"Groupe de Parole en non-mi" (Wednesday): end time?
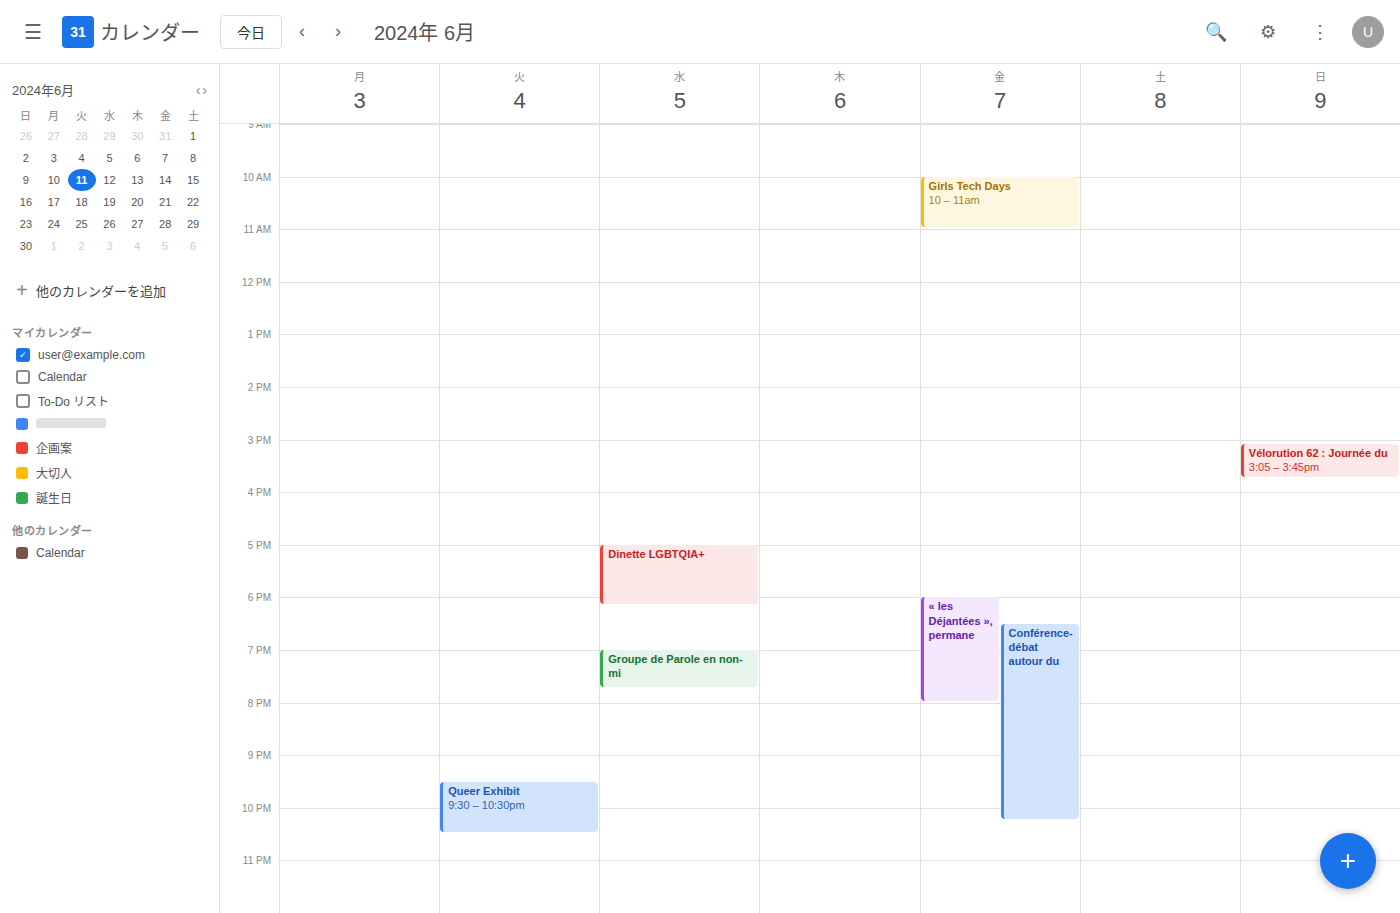
7:45 PM